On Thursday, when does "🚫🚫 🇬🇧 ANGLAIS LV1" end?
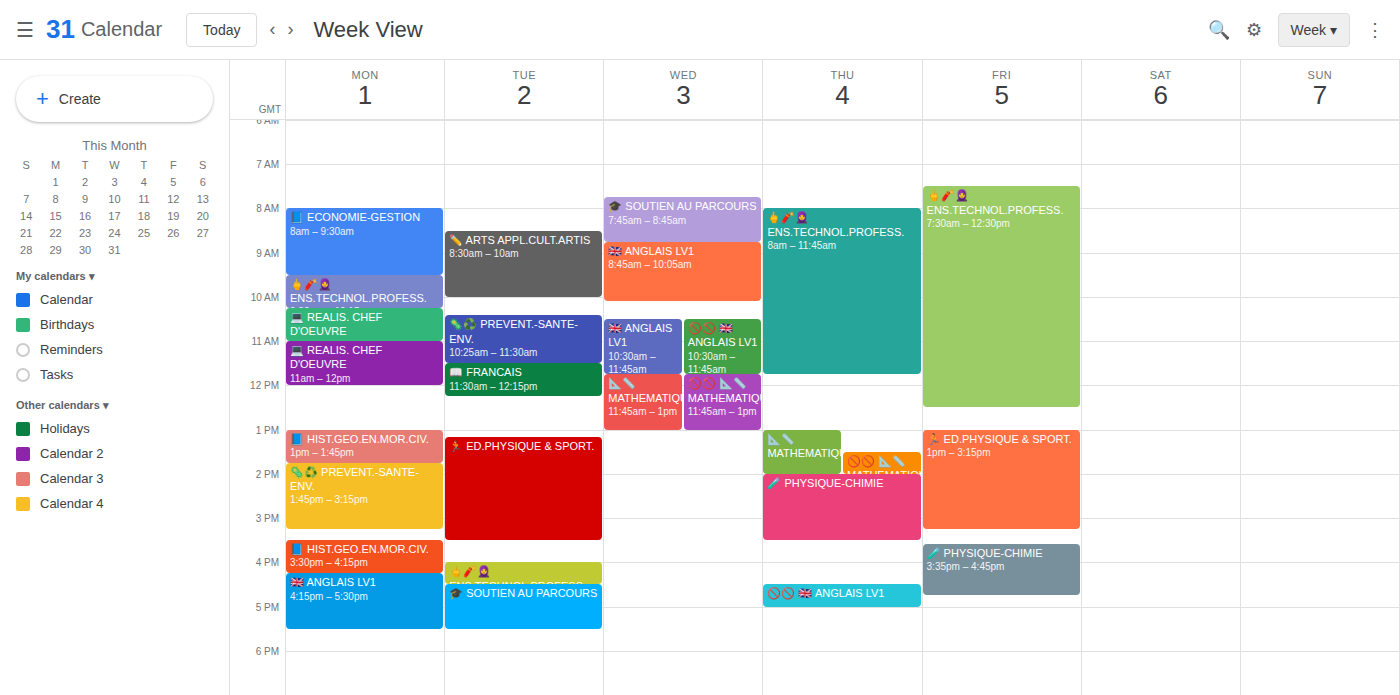
5:00 PM